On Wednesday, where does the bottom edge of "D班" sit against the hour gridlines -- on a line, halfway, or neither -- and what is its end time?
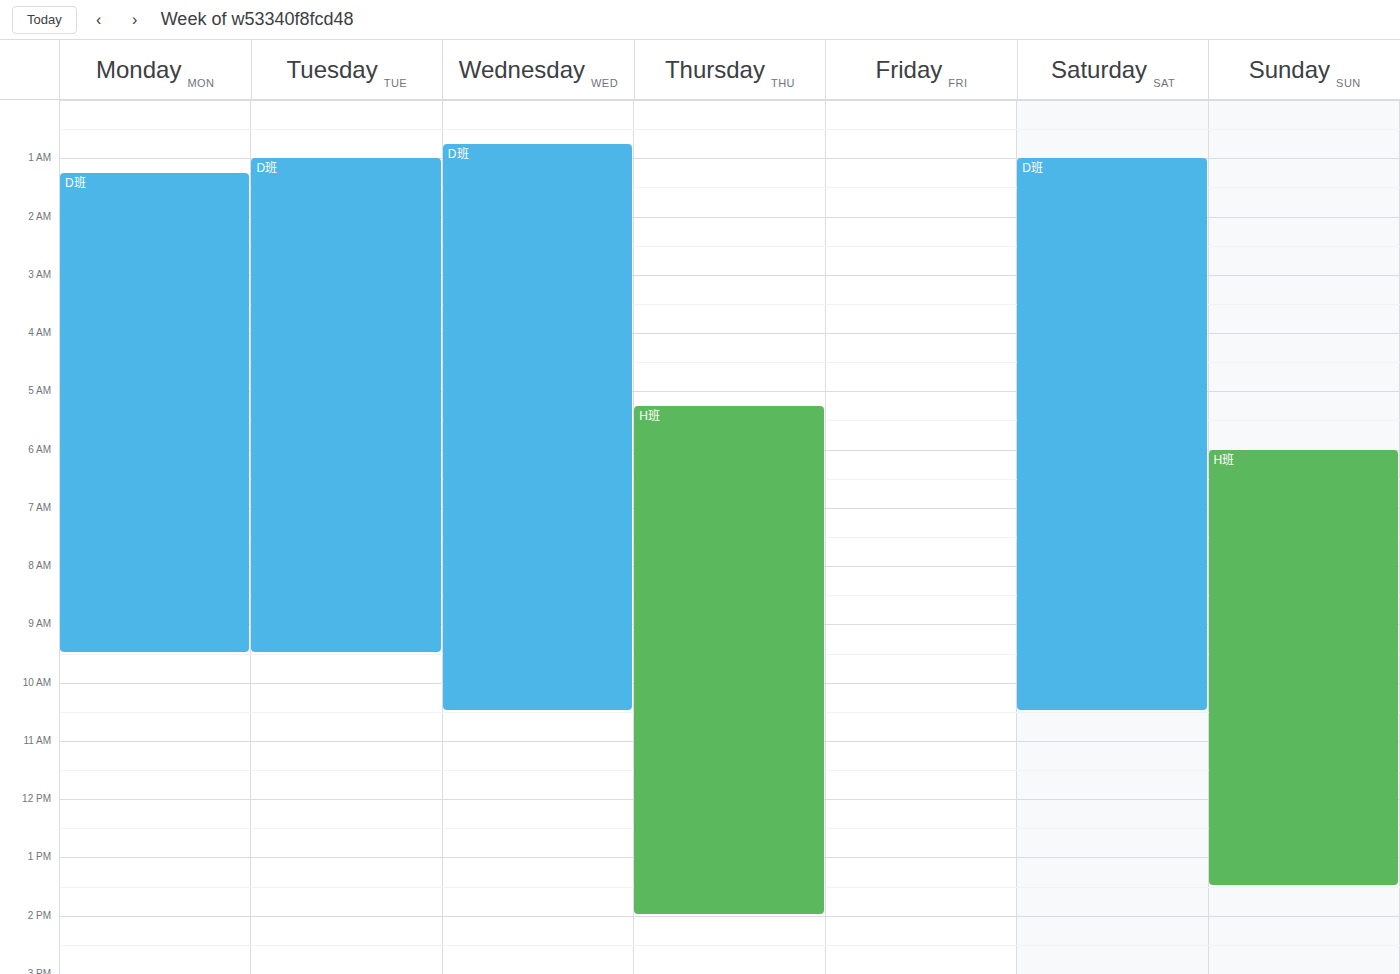
10:30 AM -- halfway between the 10 AM and 11 AM lines.